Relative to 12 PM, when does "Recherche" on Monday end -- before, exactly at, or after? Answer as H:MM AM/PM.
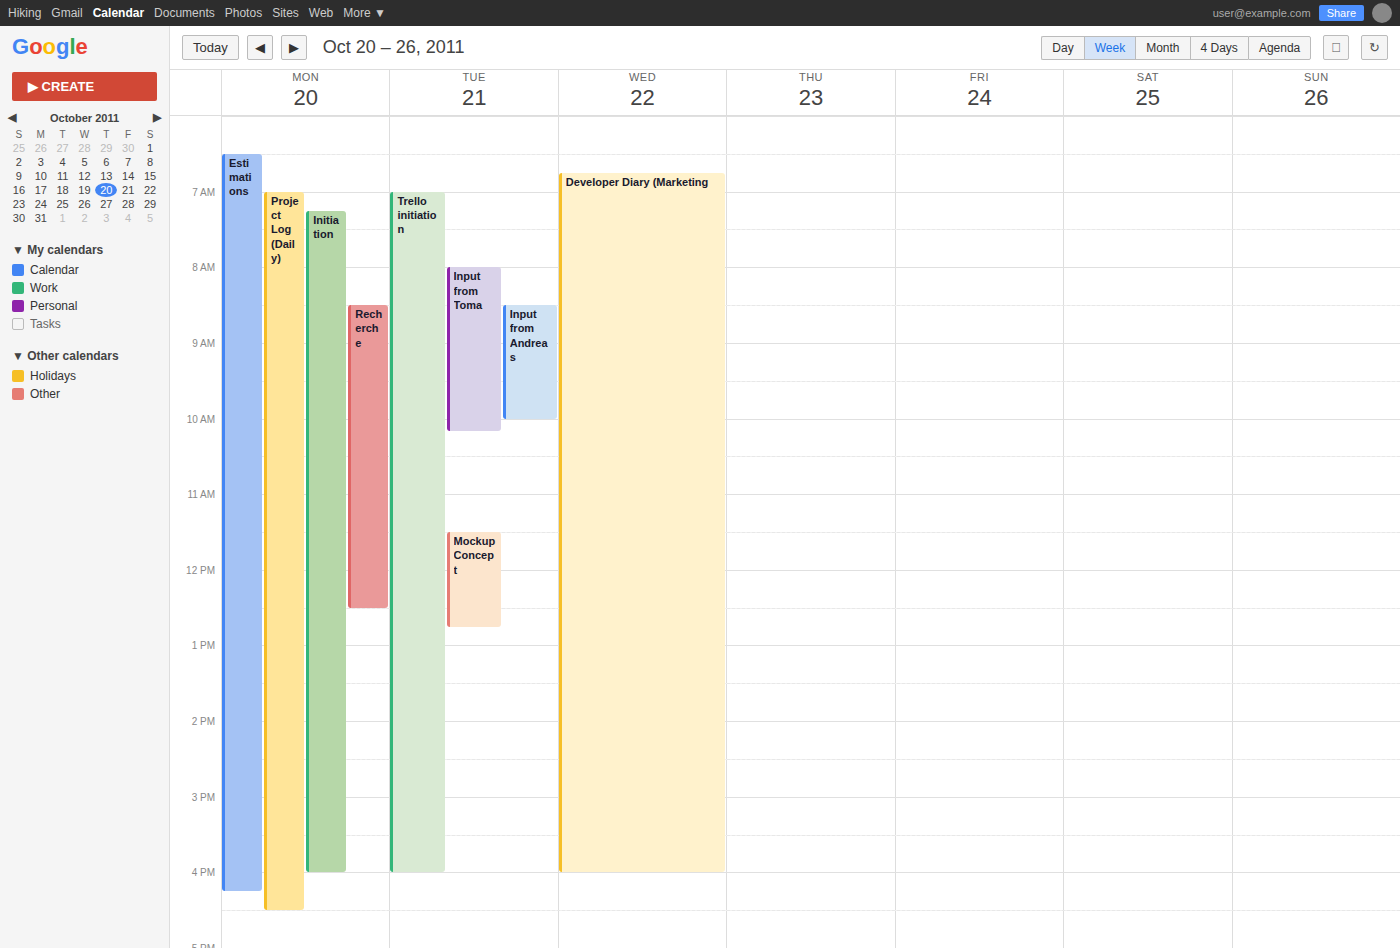
12:30 PM -- after 12 PM, 30 minutes below the 12 PM line.